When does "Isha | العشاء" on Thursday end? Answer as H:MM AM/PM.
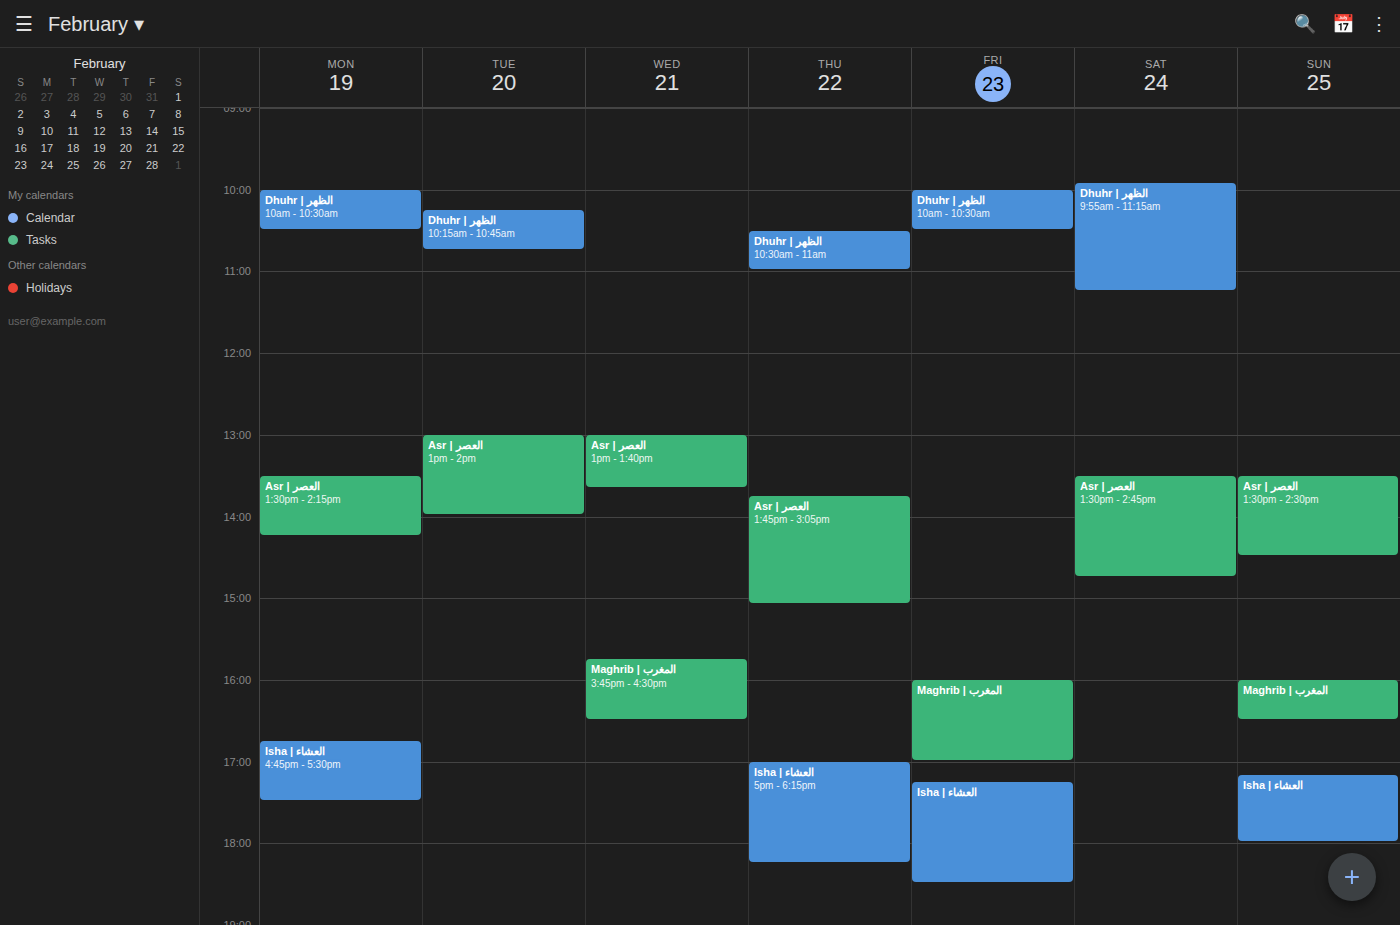
6:15 PM